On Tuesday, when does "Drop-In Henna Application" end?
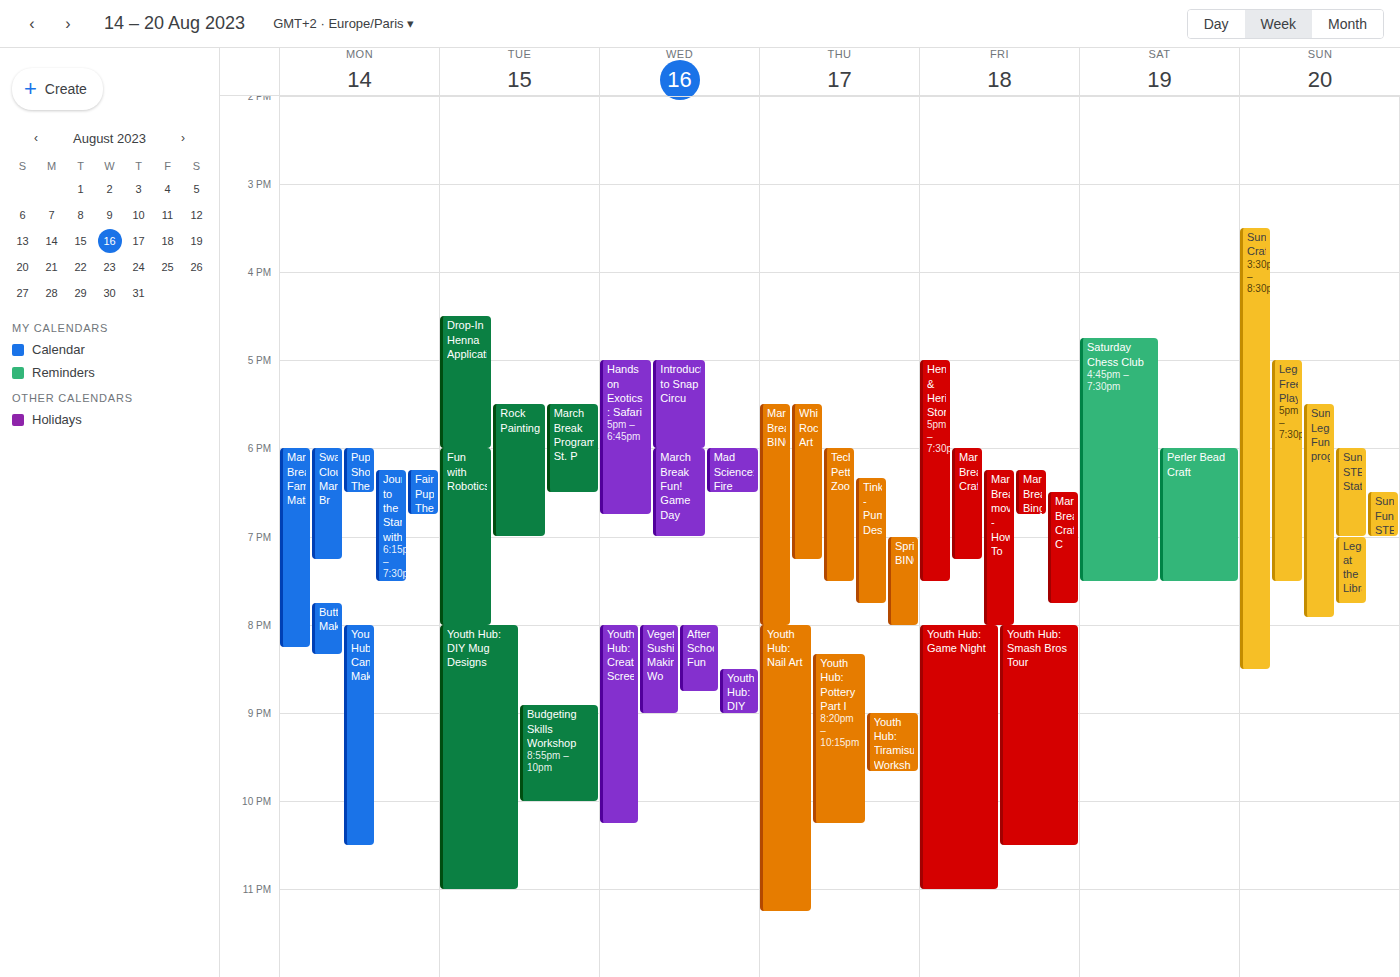
18:00